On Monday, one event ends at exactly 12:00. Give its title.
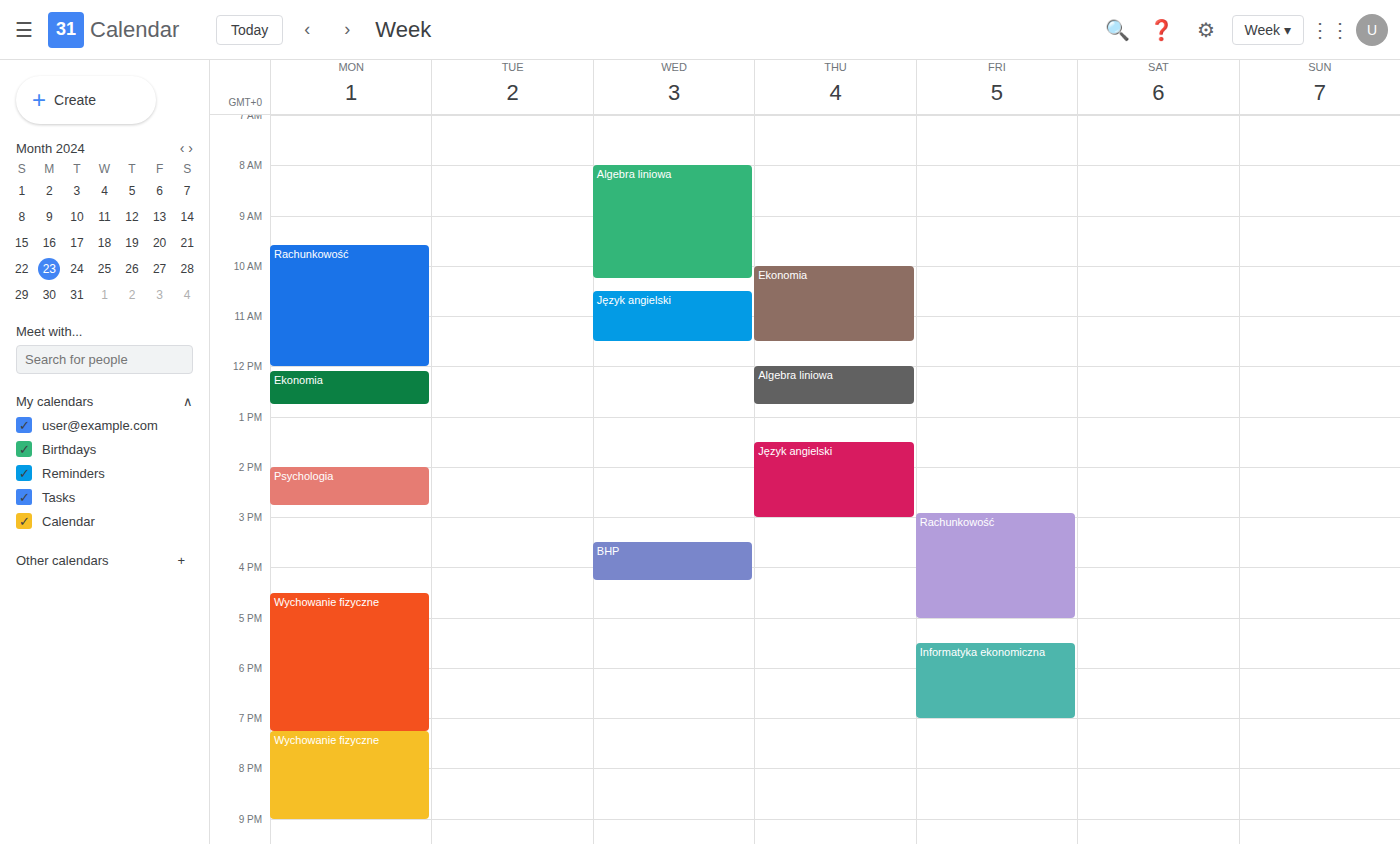
"Rachunkowość"